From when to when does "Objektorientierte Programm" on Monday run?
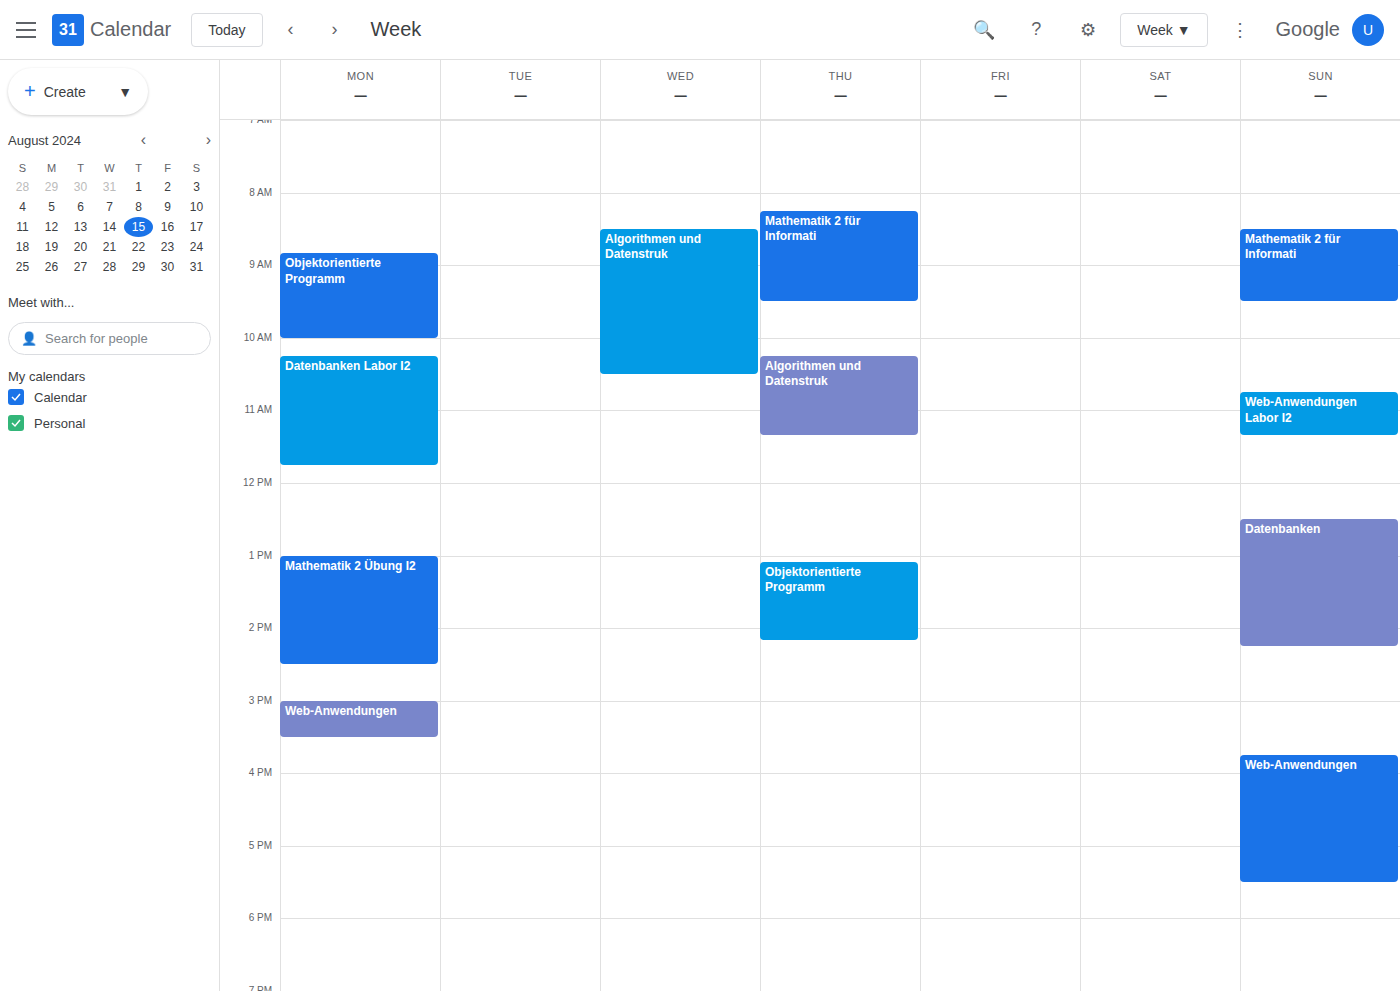
8:50 AM to 10:00 AM